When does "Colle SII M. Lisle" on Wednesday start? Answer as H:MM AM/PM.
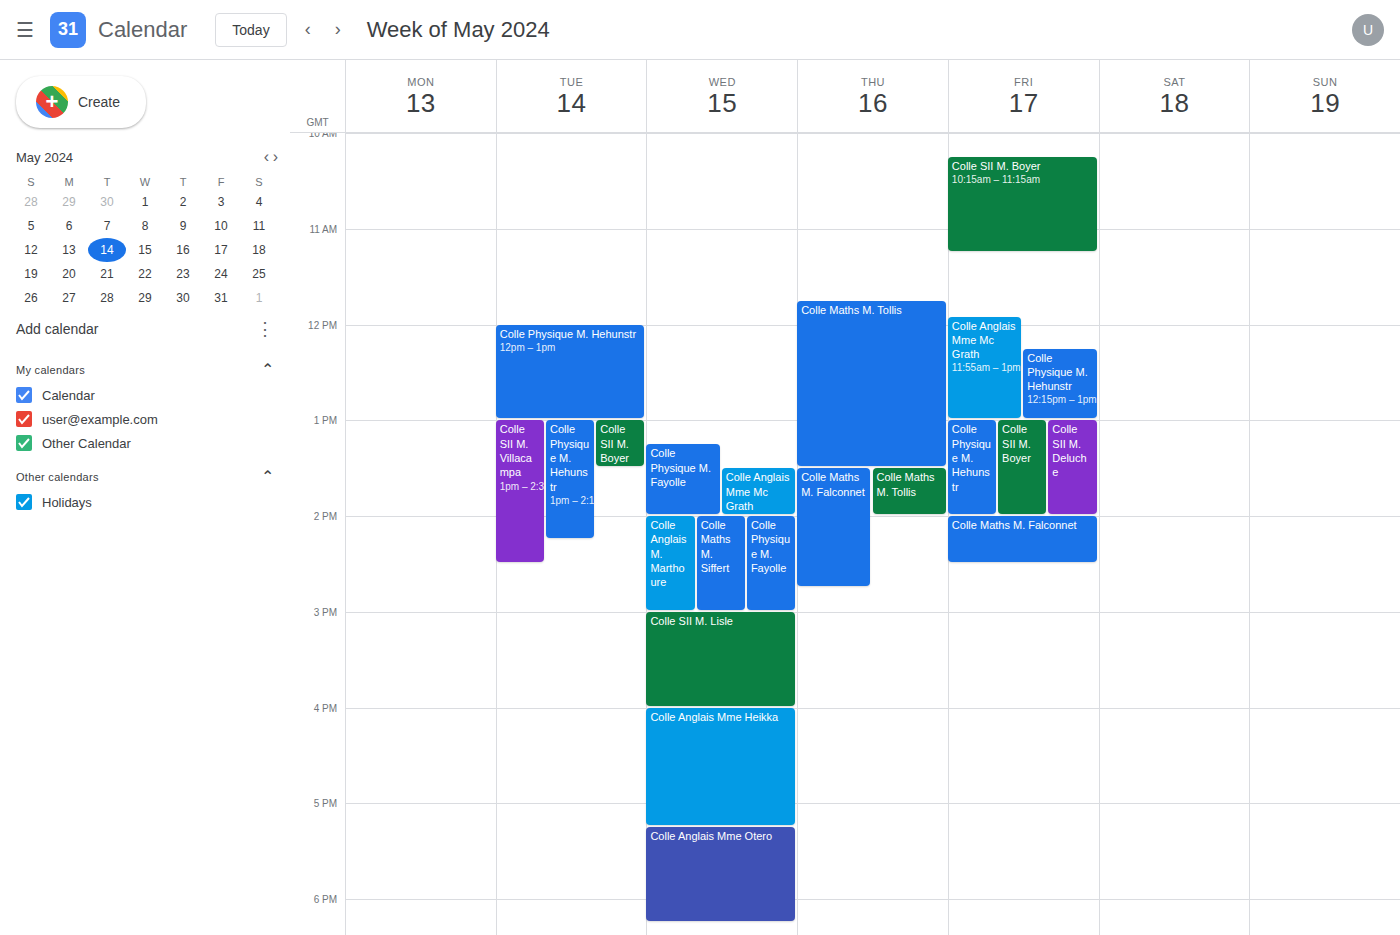
3:00 PM